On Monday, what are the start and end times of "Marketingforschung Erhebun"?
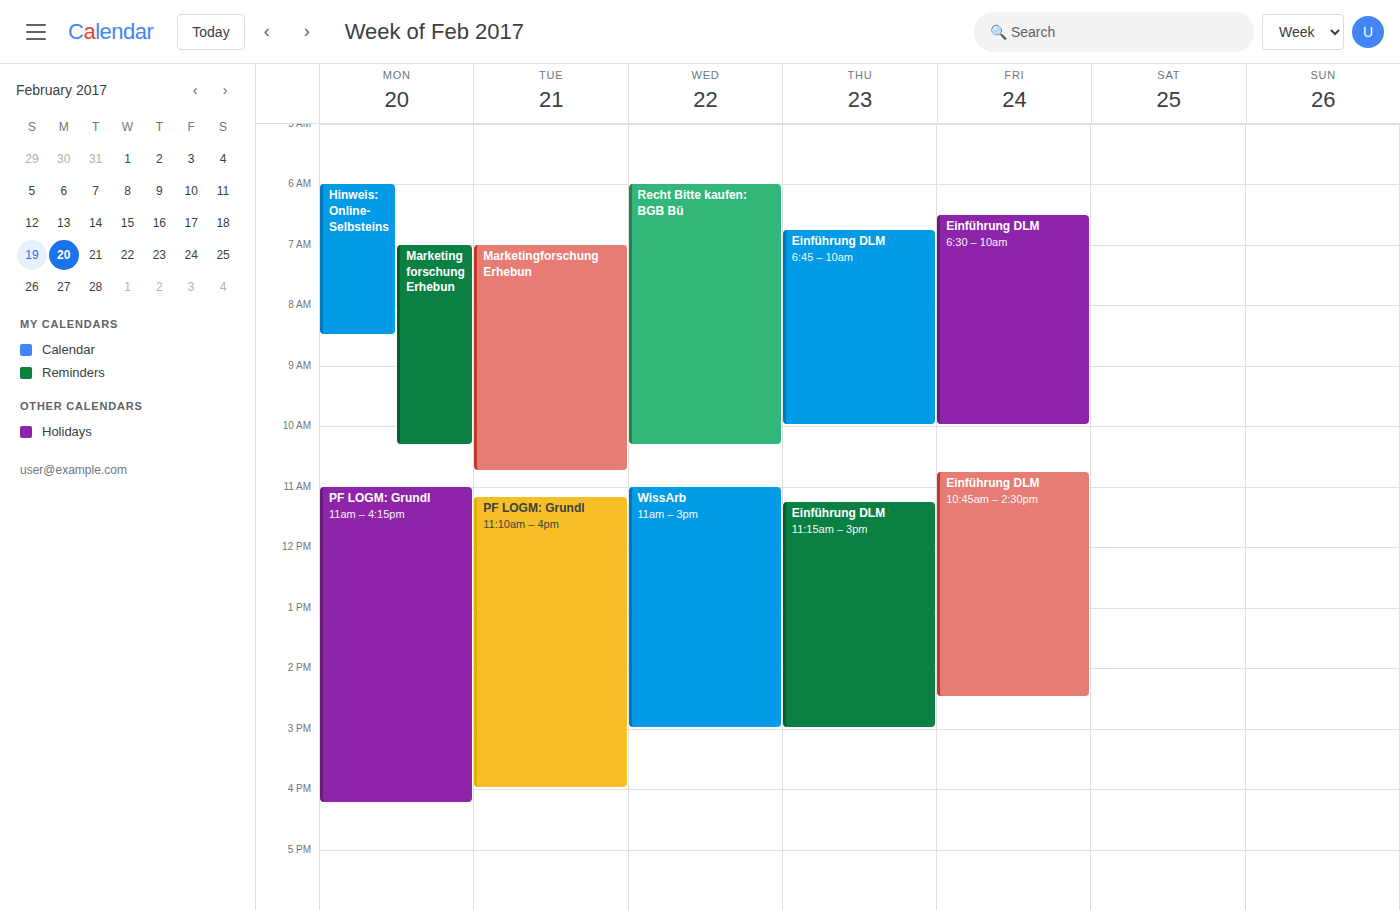
7:00 AM to 10:20 AM